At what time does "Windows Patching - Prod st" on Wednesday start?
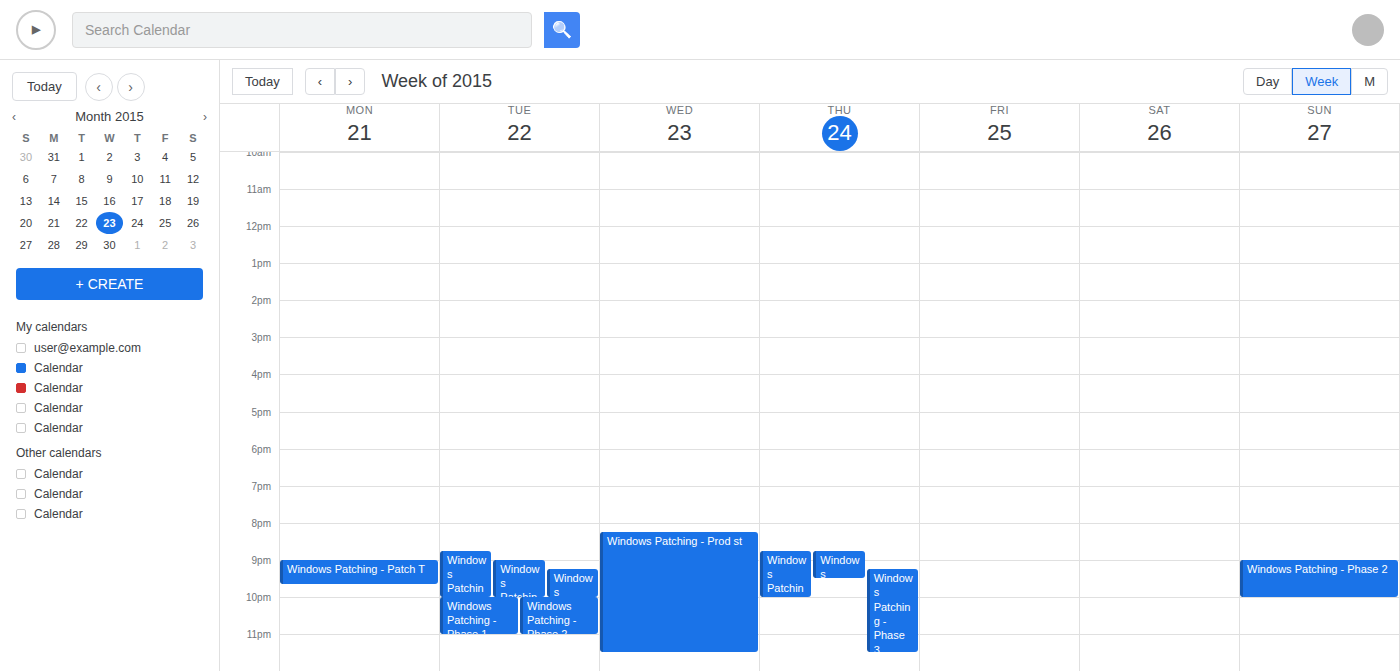
8:15 PM